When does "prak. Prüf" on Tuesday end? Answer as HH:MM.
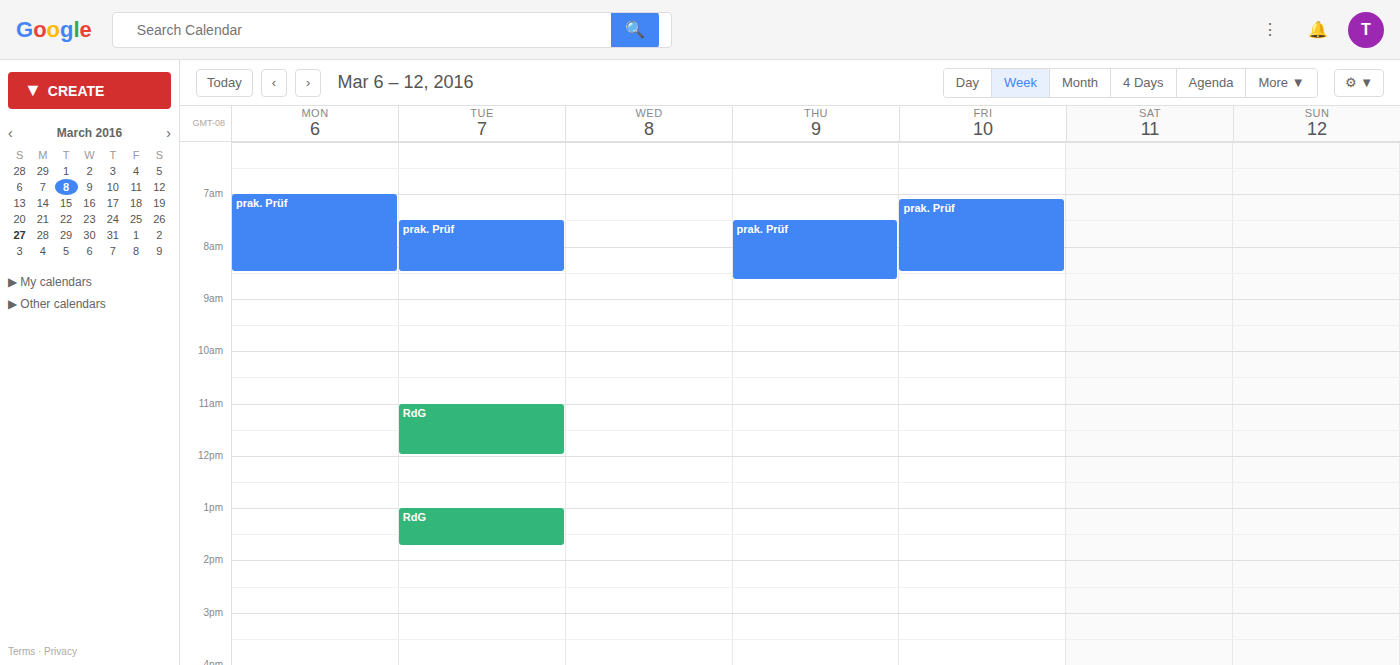
08:30